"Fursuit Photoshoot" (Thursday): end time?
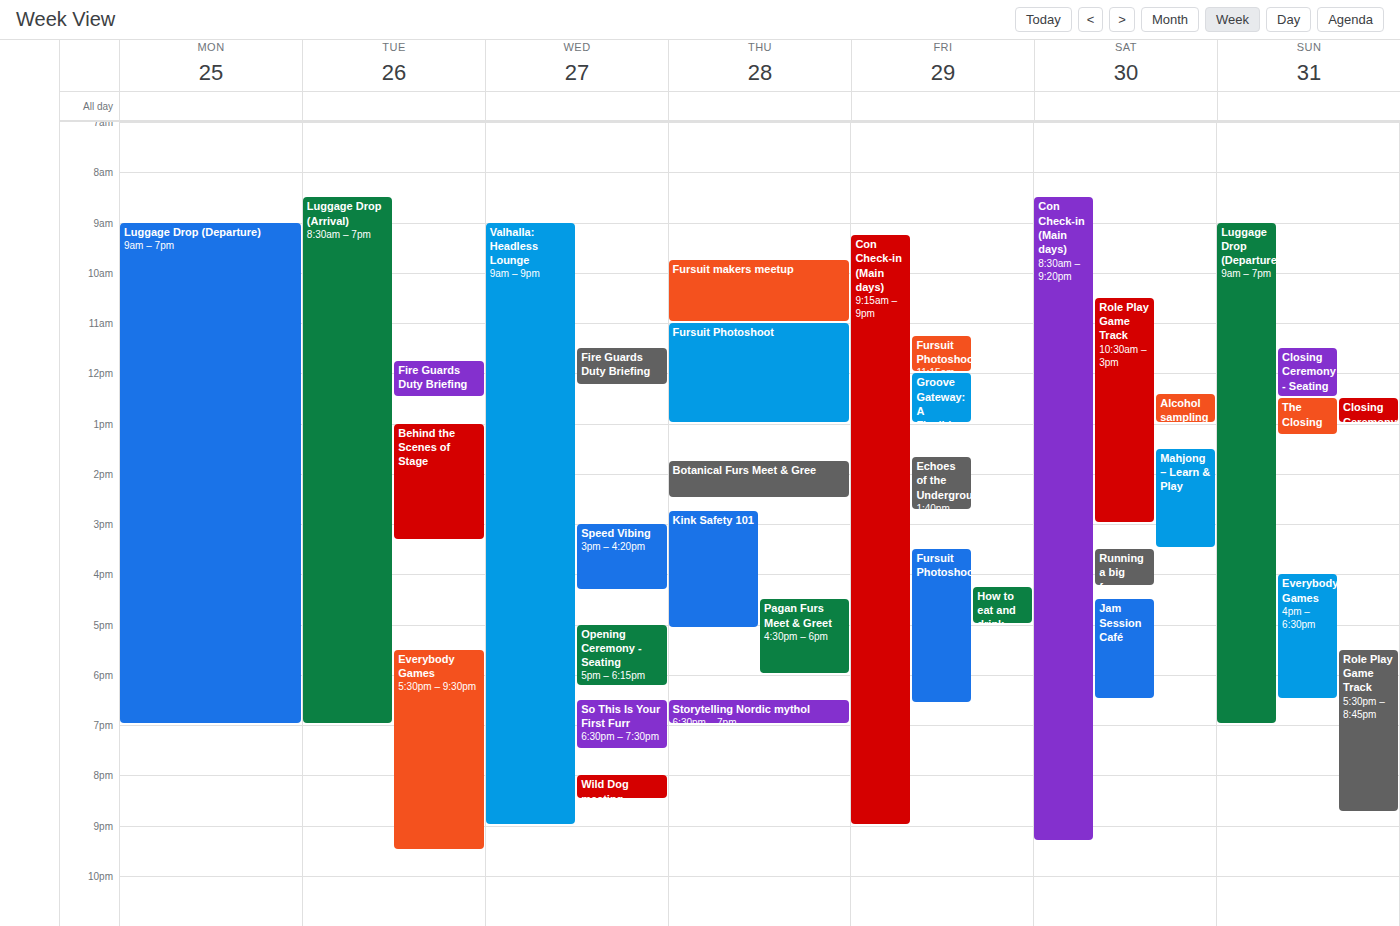
1:00 PM